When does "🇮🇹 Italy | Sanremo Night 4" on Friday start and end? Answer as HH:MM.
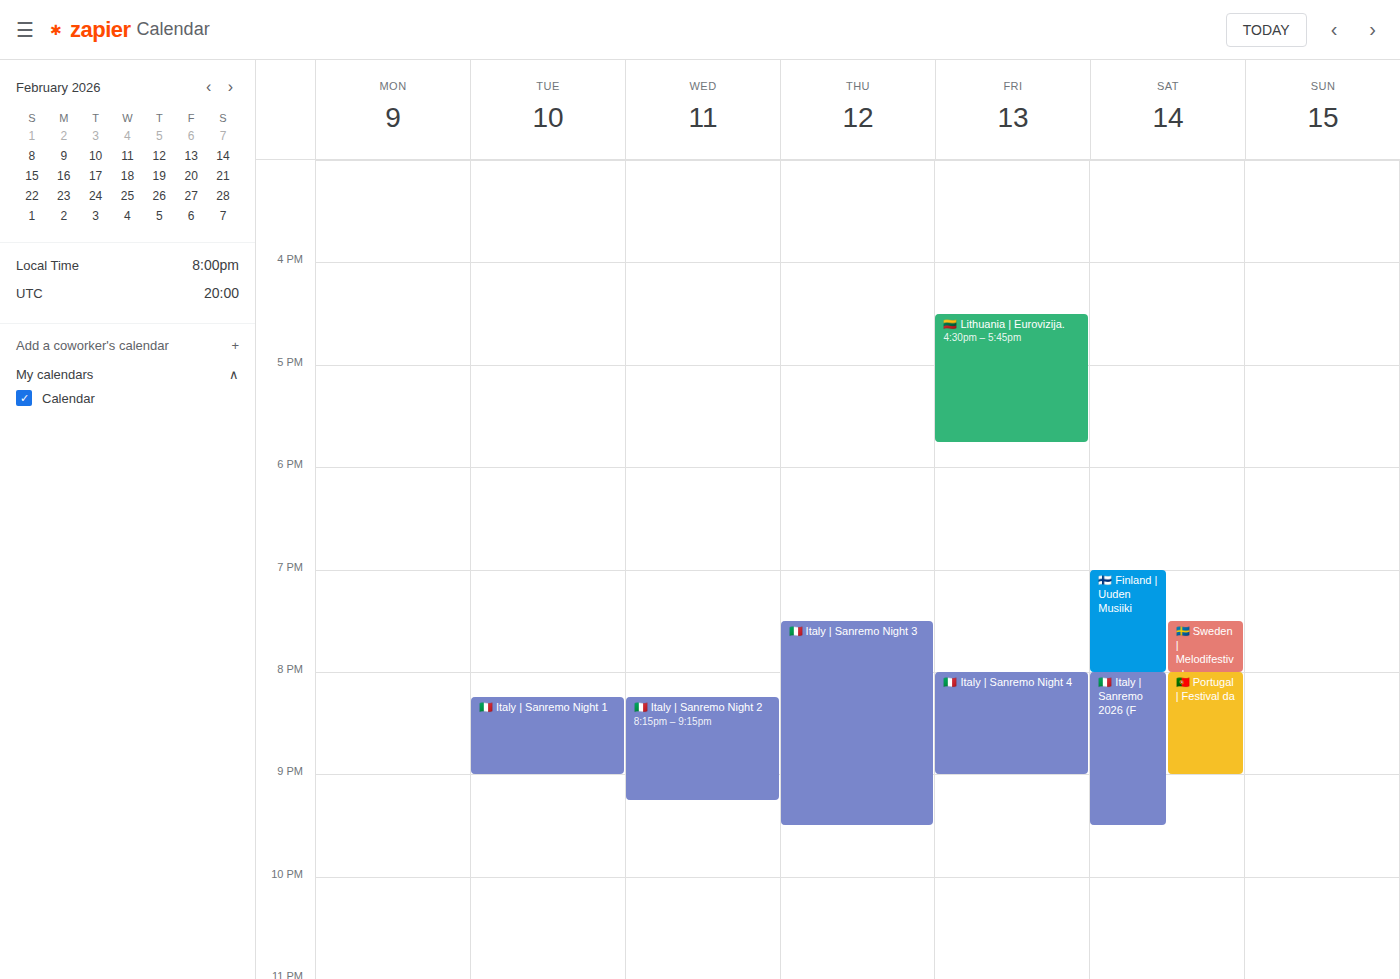
20:00 to 21:00